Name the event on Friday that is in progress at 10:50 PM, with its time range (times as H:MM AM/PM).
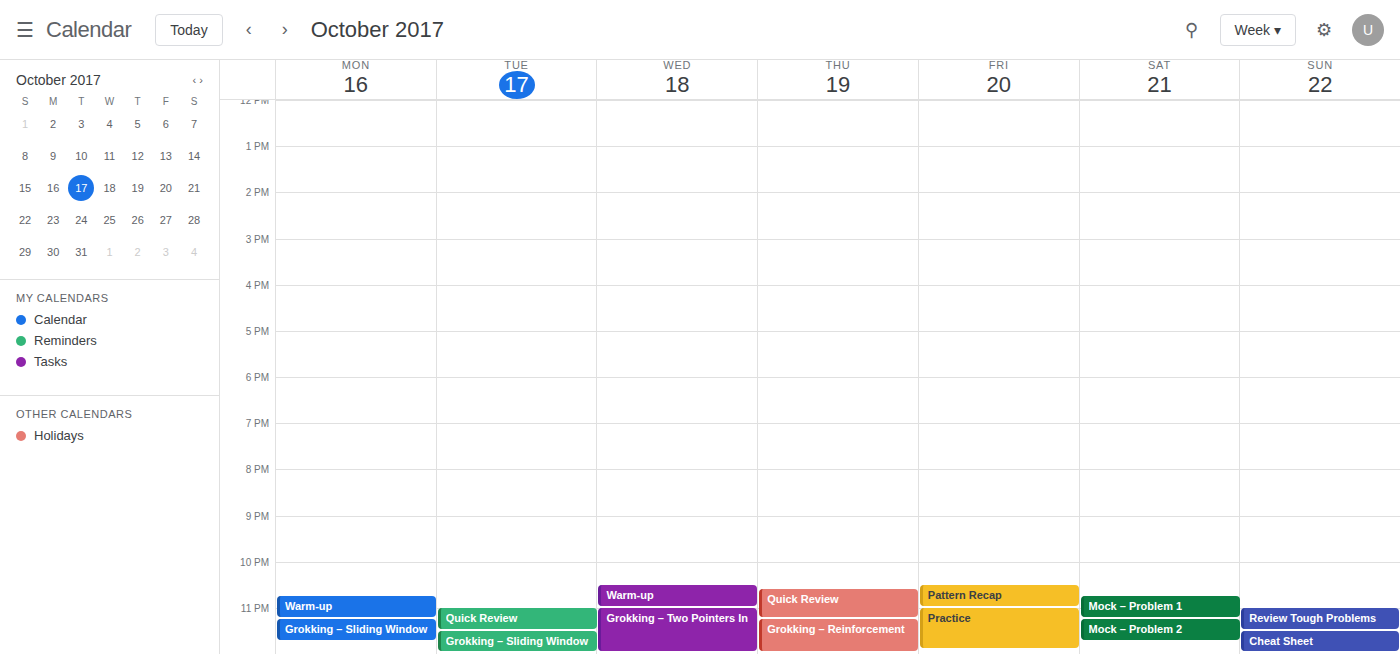
"Pattern Recap", 10:30 PM to 11:00 PM